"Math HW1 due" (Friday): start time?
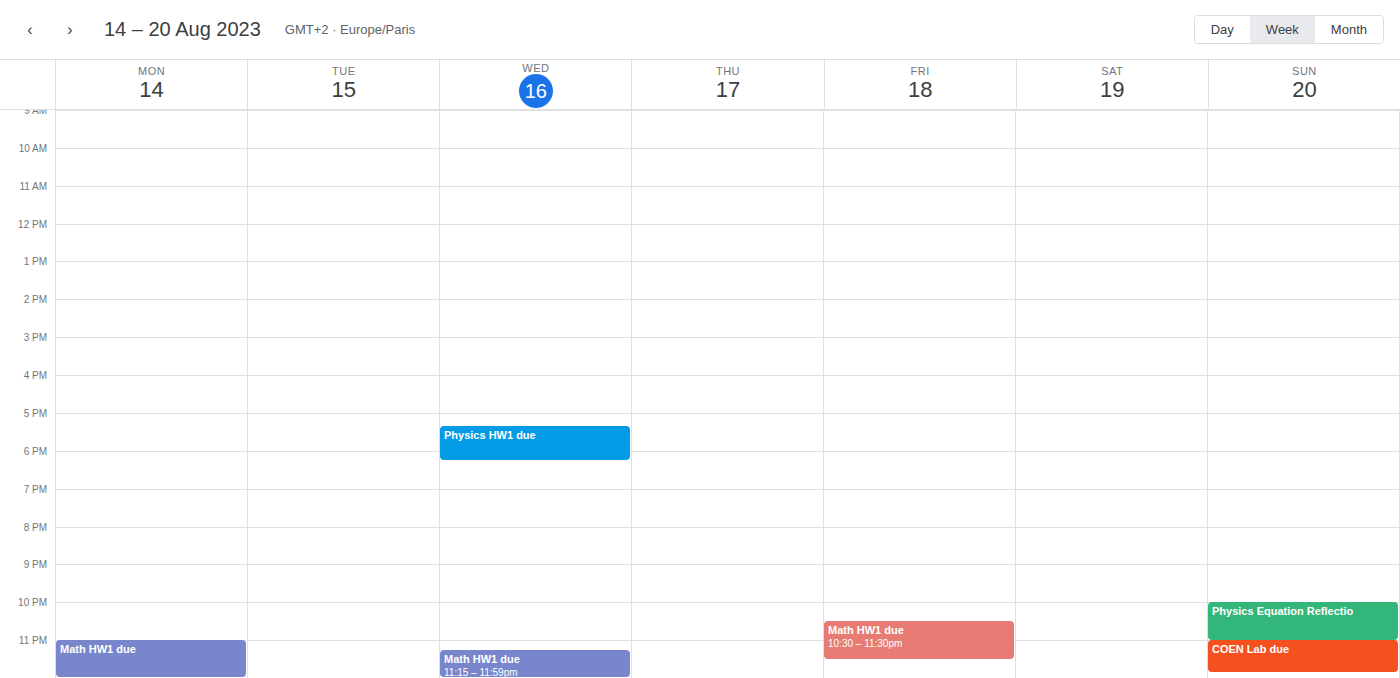
22:30